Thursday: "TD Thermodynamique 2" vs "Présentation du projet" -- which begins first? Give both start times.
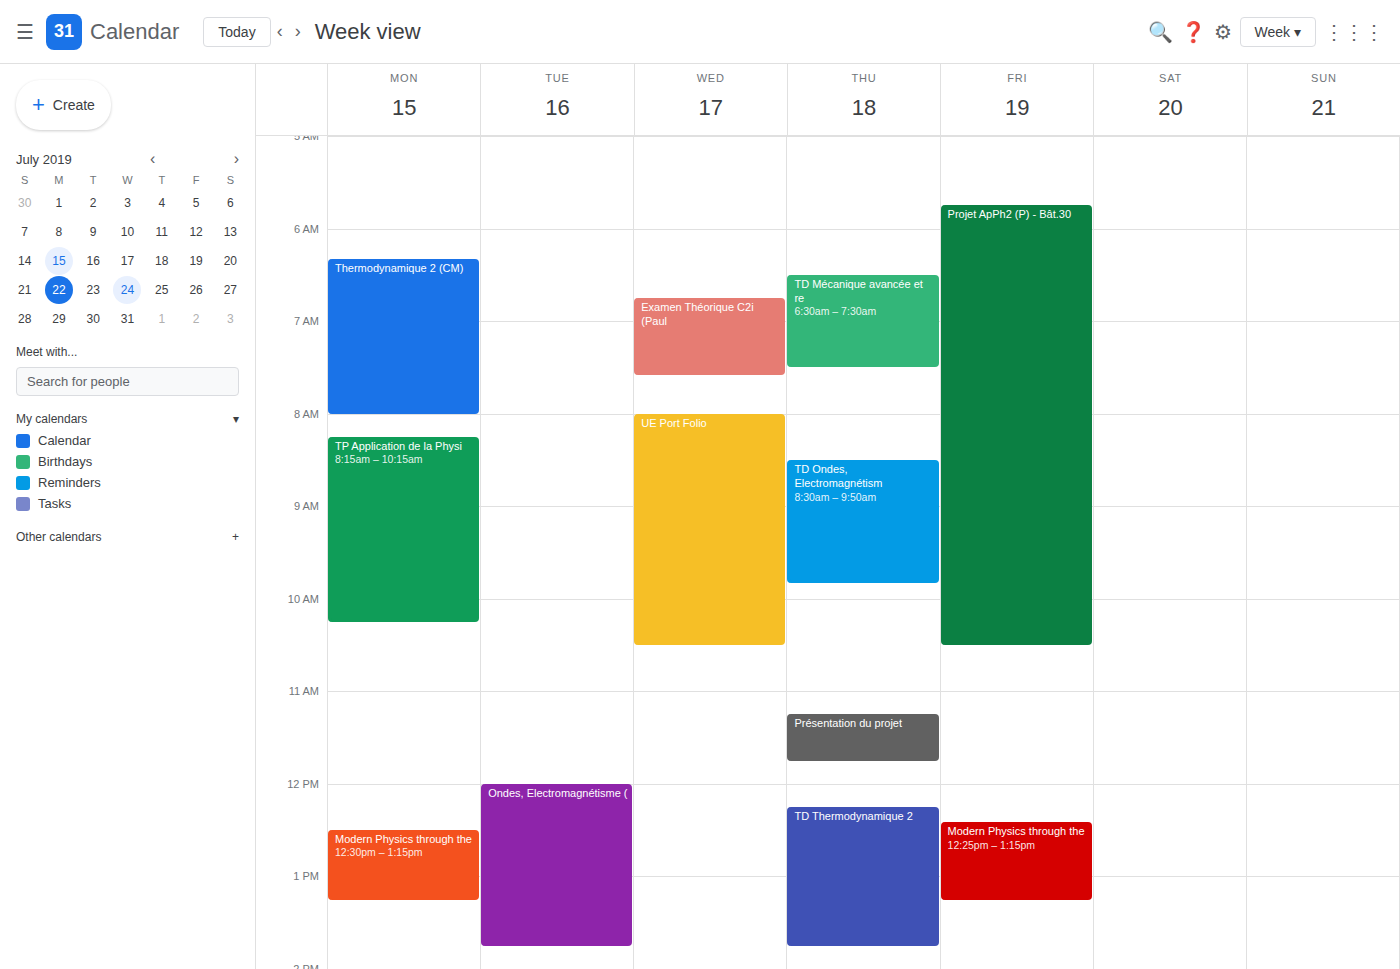
"Présentation du projet" 11:15 AM; "TD Thermodynamique 2" 12:15 PM.